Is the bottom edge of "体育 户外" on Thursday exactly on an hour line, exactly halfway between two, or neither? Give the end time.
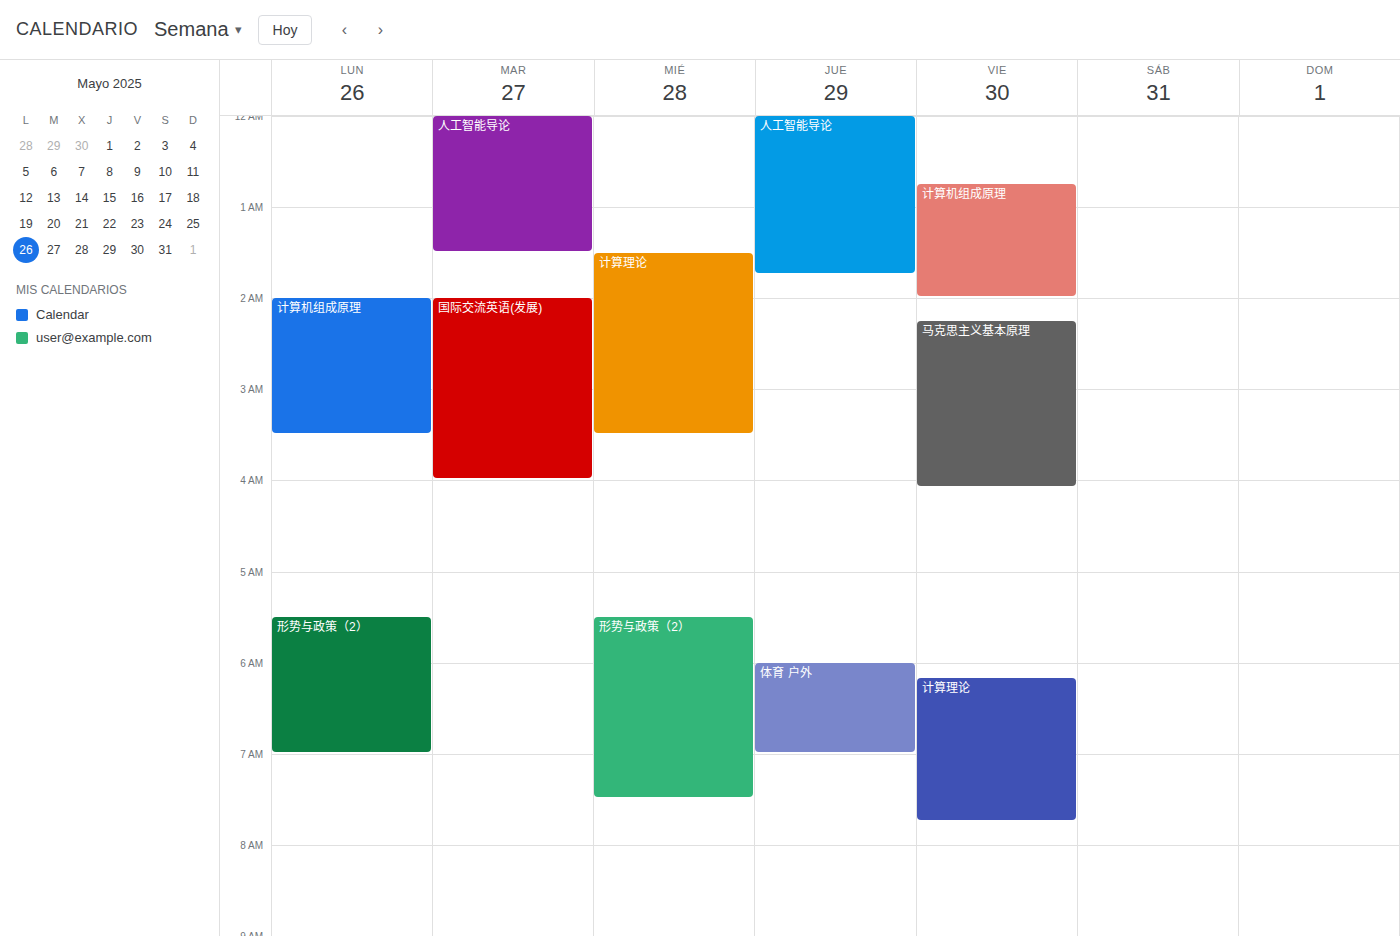
7:00 AM -- exactly on the 7 AM line.